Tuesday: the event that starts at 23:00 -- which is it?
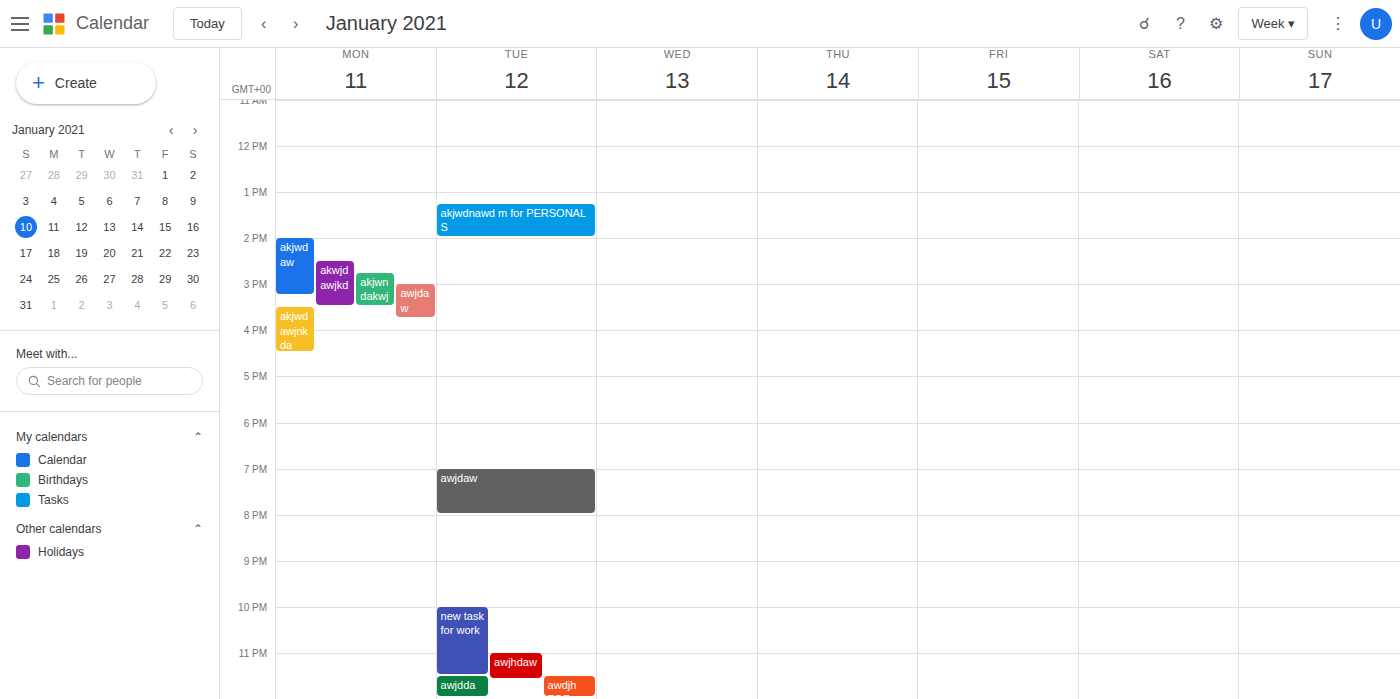
"awjhdaw"